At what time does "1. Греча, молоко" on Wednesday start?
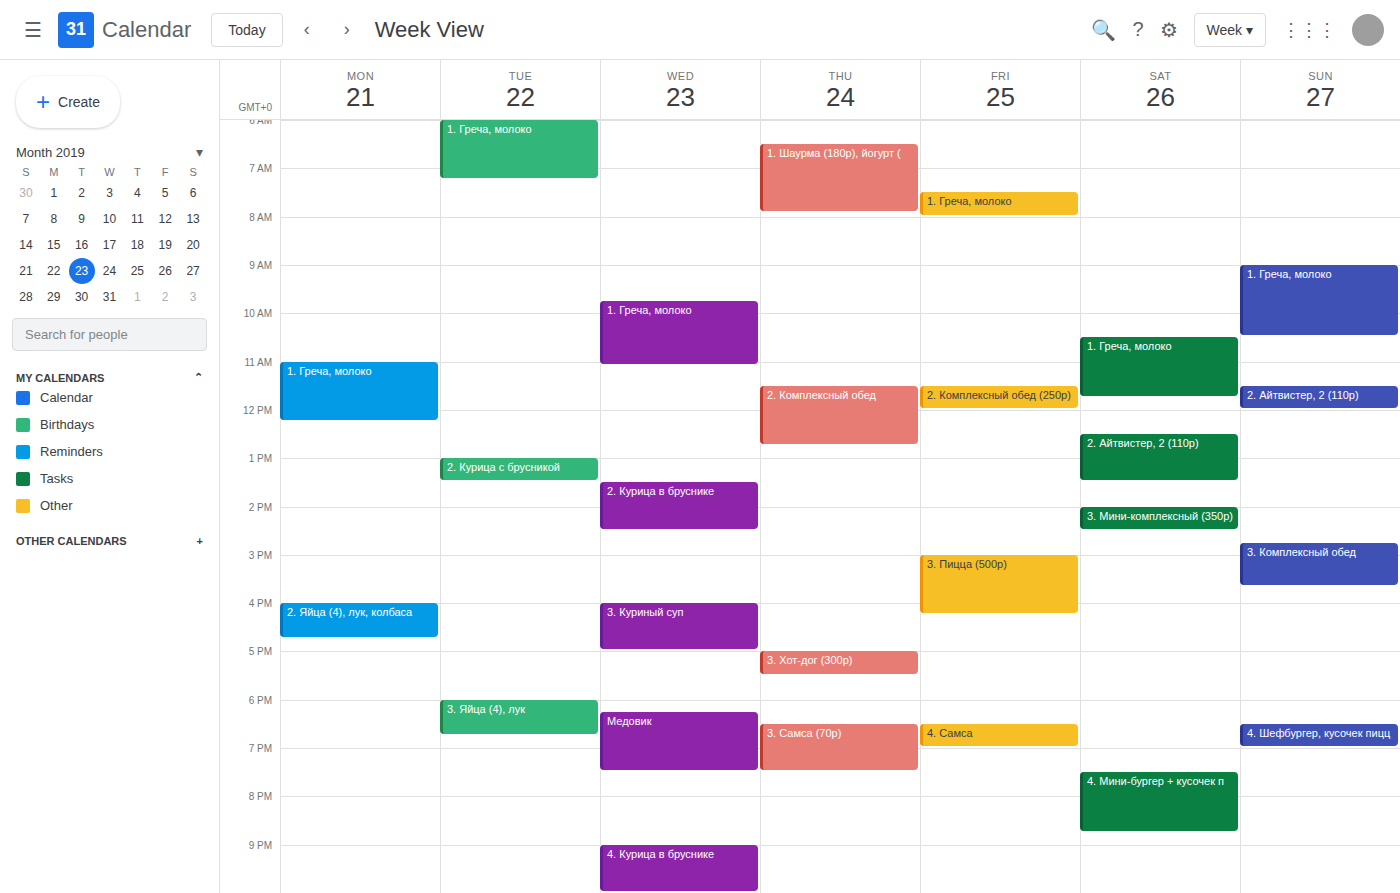
9:45 AM